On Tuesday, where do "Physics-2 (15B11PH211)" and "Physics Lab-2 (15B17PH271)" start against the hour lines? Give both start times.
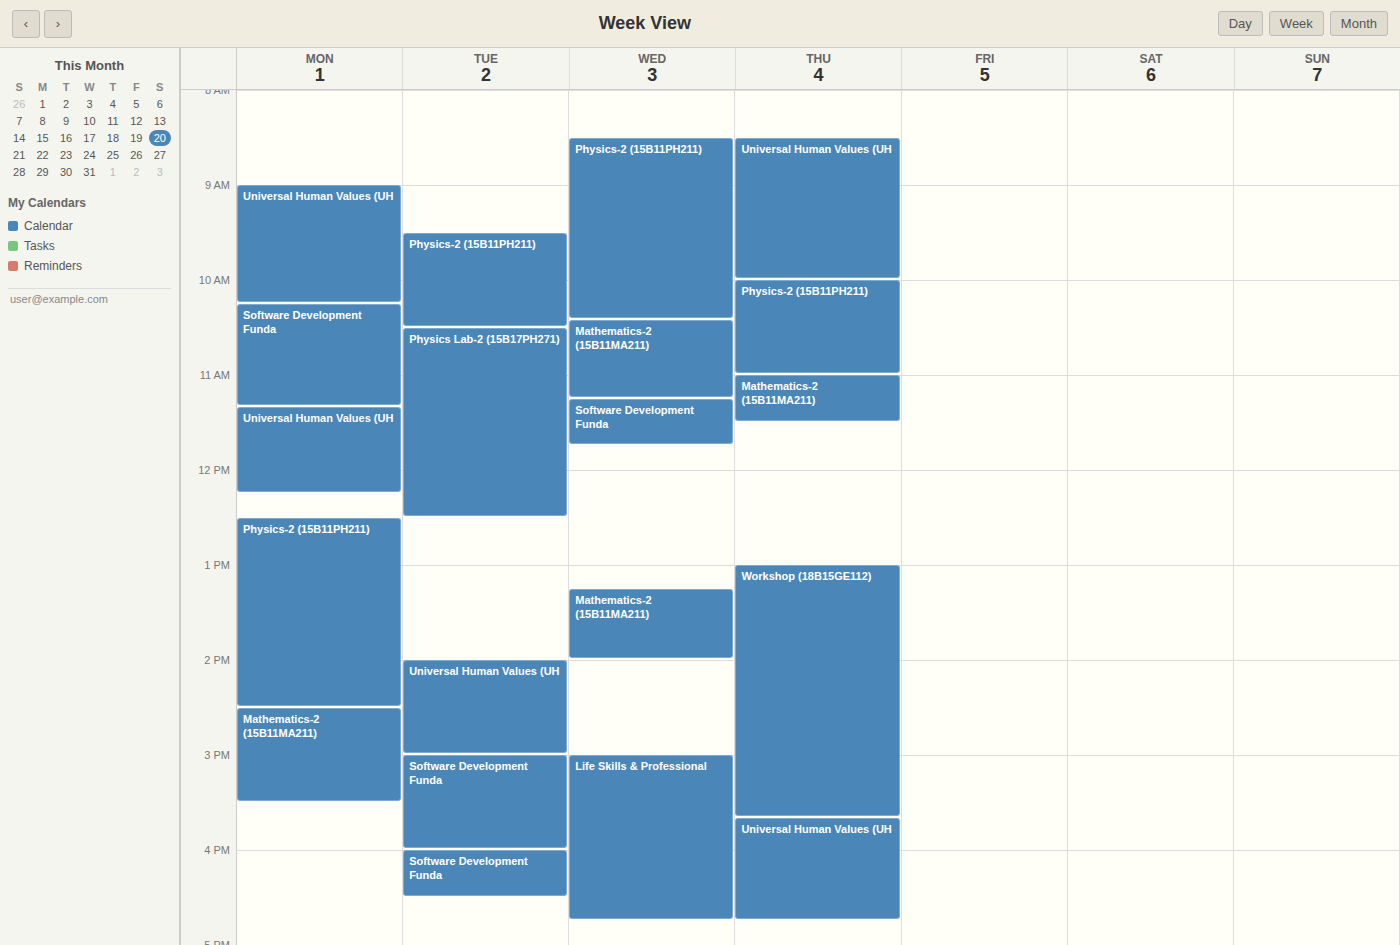
"Physics-2 (15B11PH211)": 9:30 AM, halfway between the 9 AM and 10 AM lines. "Physics Lab-2 (15B17PH271)": 10:30 AM, halfway between the 10 AM and 11 AM lines.